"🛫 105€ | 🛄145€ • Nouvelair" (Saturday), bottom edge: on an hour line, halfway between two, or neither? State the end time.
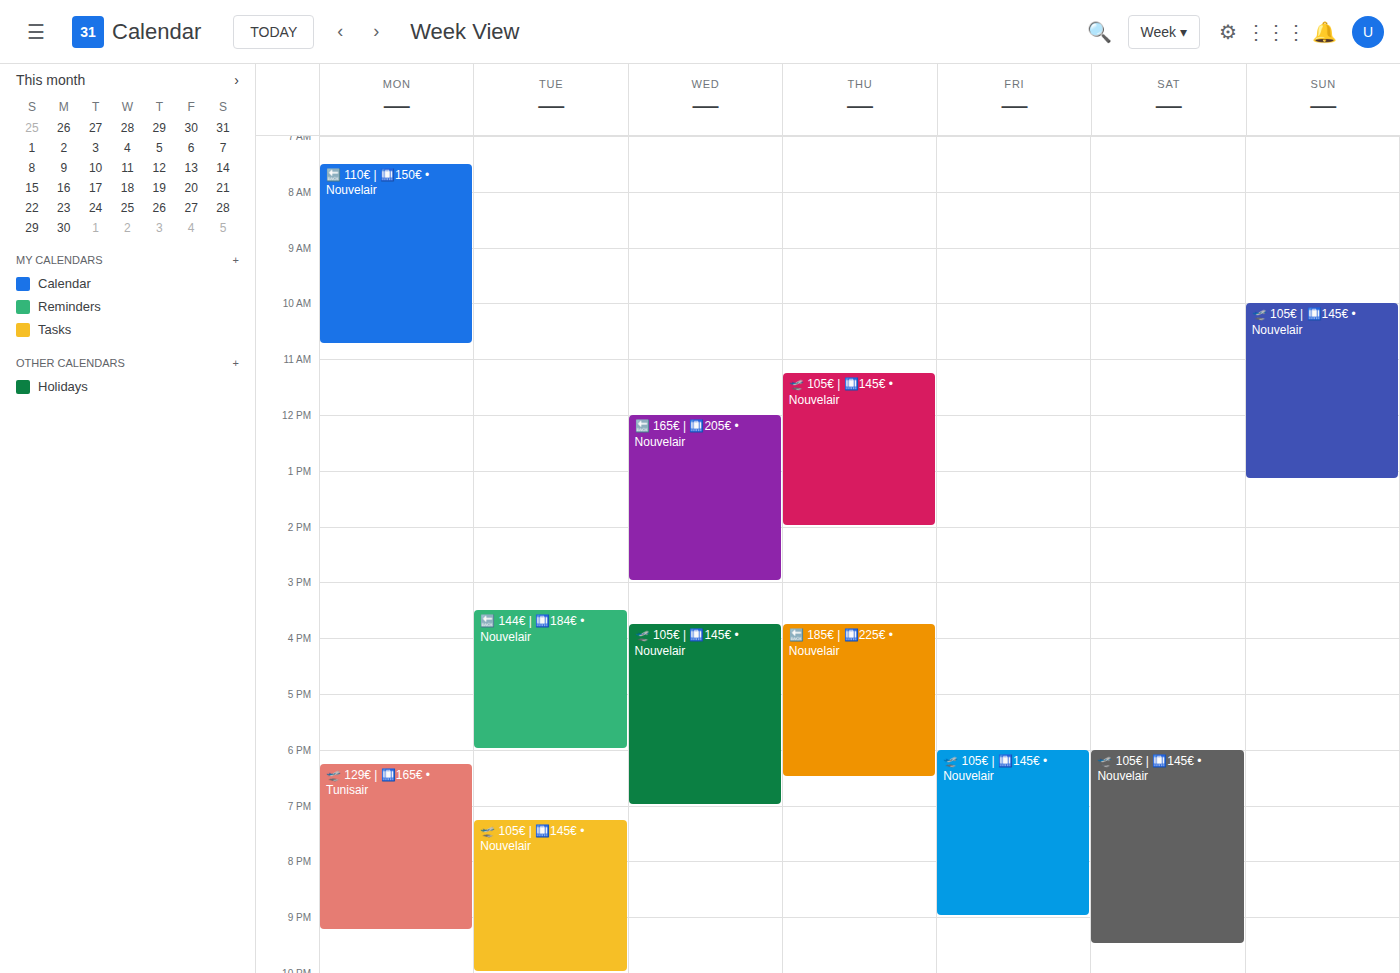
9:30 PM -- halfway between the 9 PM and 10 PM lines.